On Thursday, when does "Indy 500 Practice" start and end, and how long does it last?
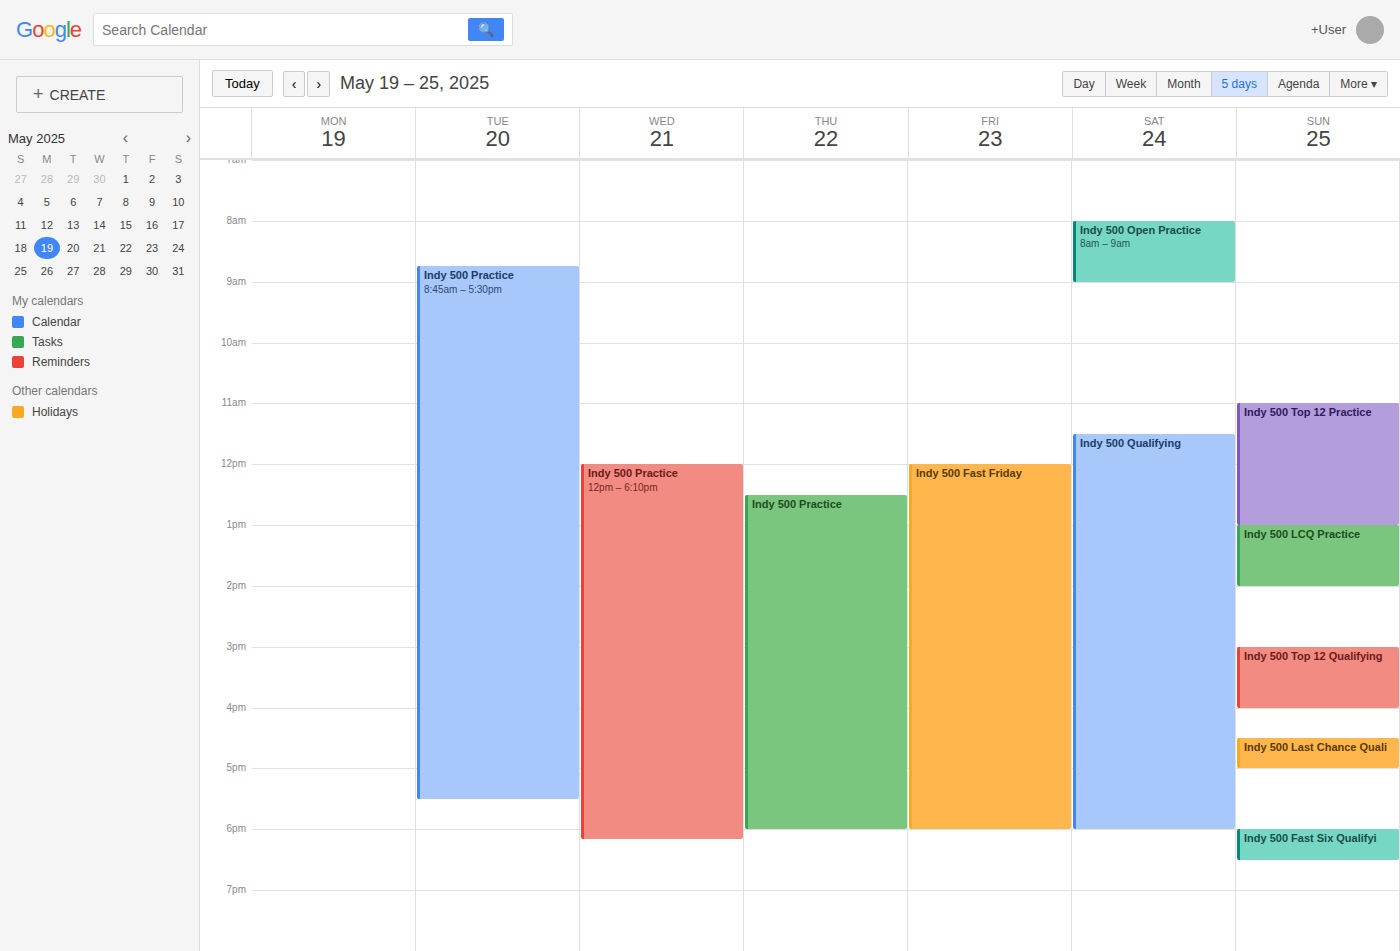
12:30 PM to 6:00 PM, 5 hours 30 minutes